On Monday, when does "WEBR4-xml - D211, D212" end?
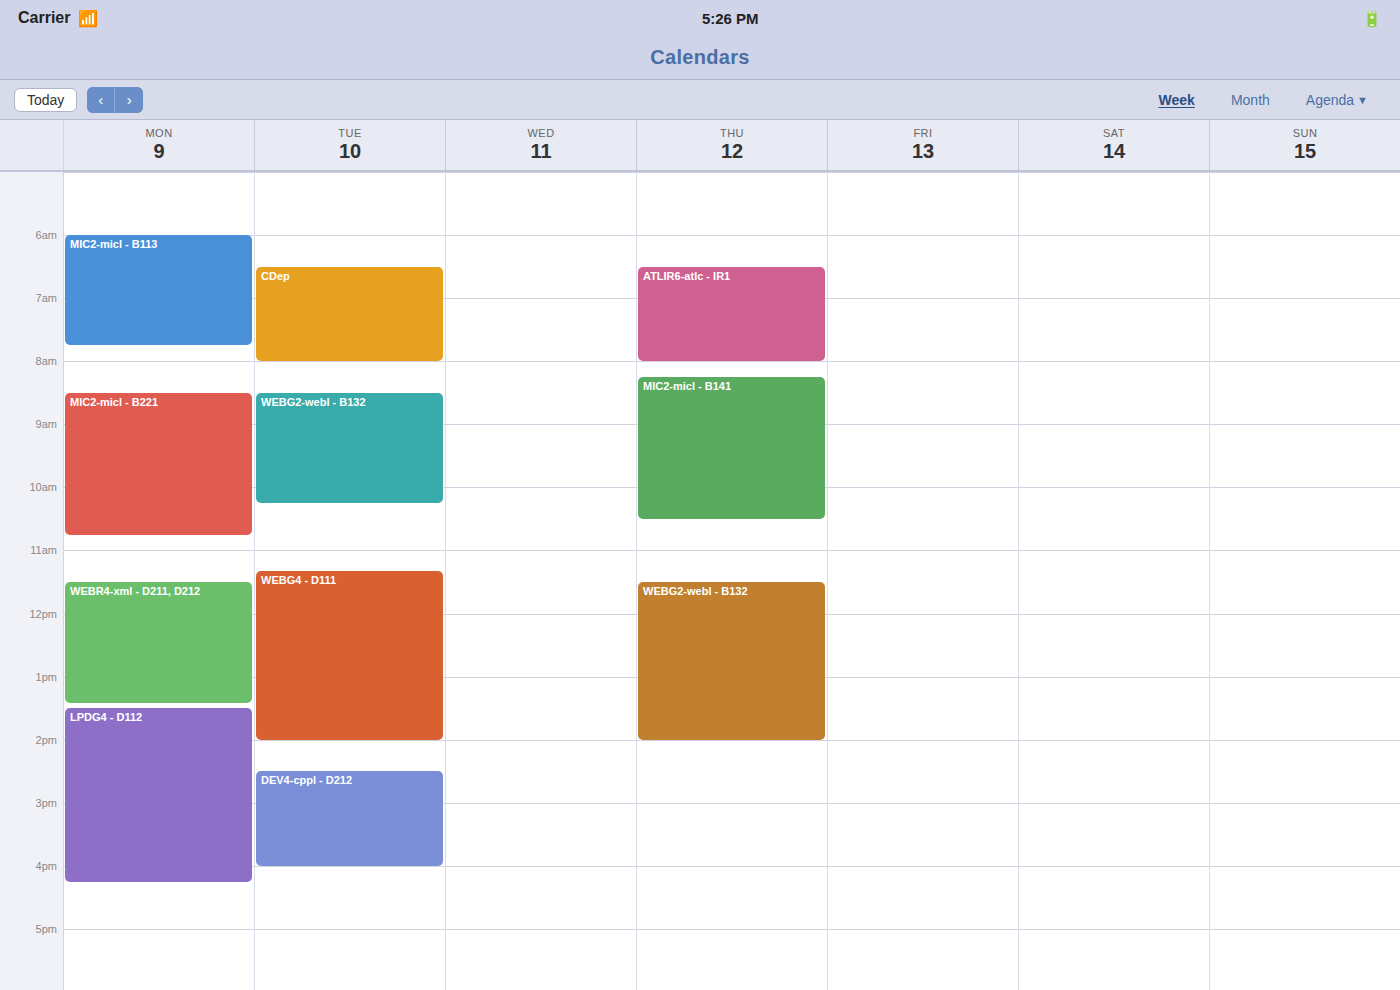
1:25 PM